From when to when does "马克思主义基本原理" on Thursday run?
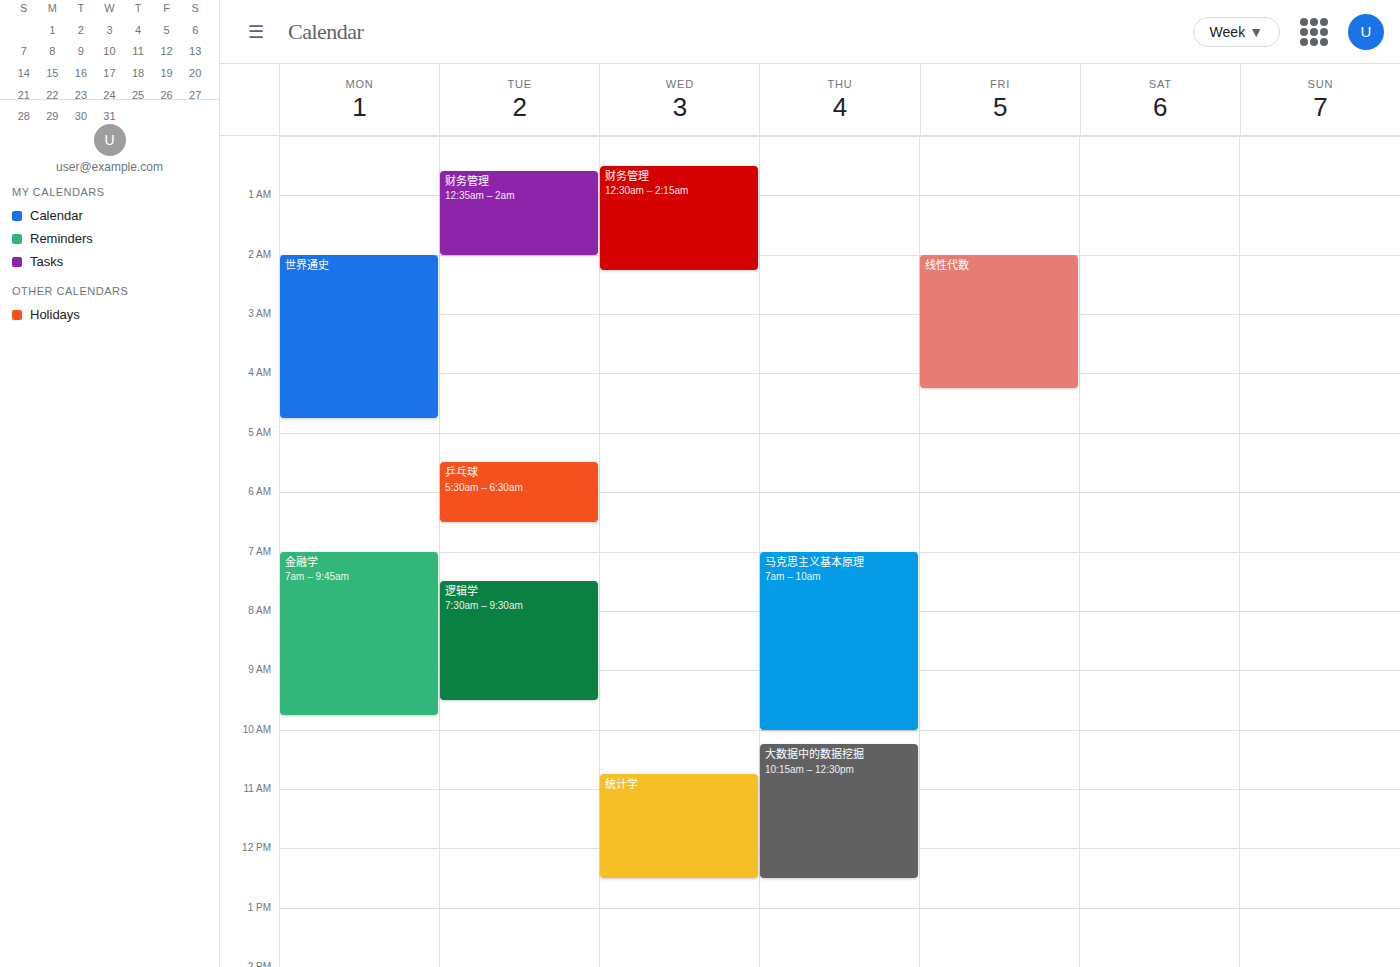
7:00 AM to 10:00 AM